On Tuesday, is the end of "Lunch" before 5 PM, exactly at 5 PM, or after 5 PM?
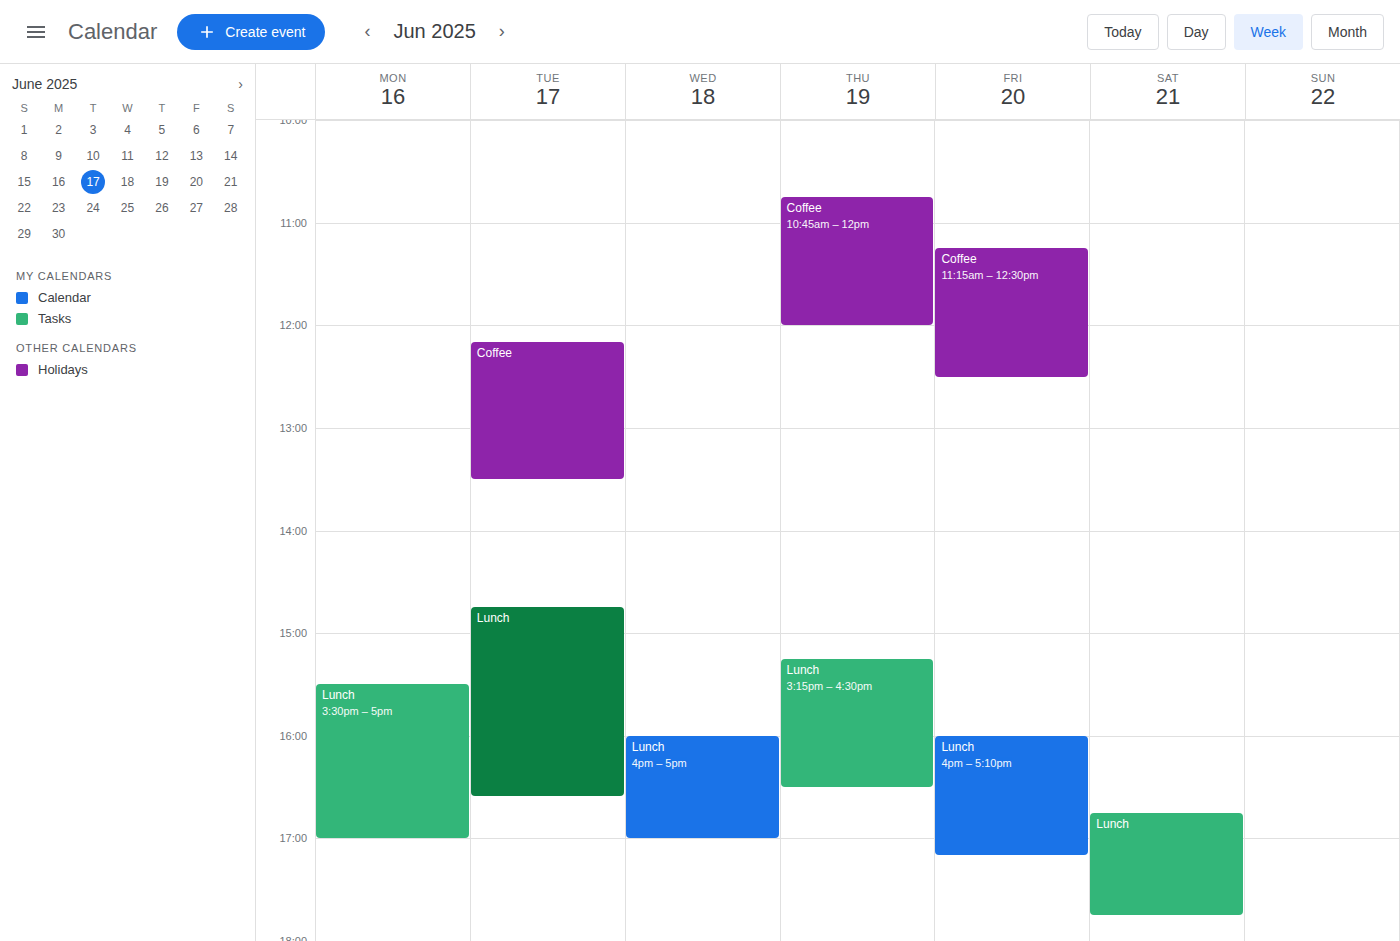
4:35 PM -- before 5 PM, 25 minutes above the 5 PM line.